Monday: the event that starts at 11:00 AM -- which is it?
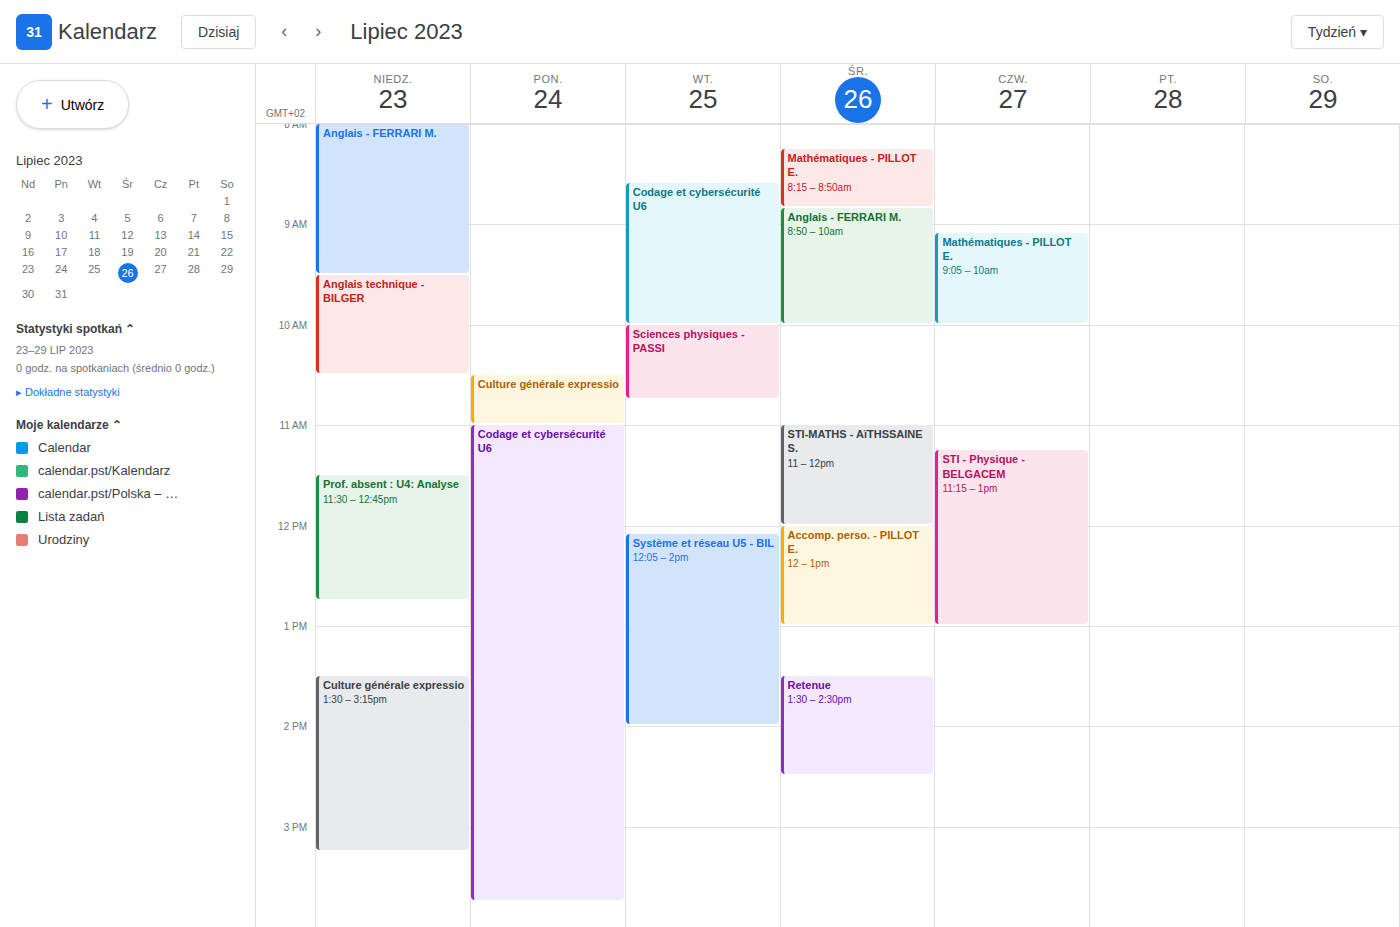
"Codage et cybersécurité U6"